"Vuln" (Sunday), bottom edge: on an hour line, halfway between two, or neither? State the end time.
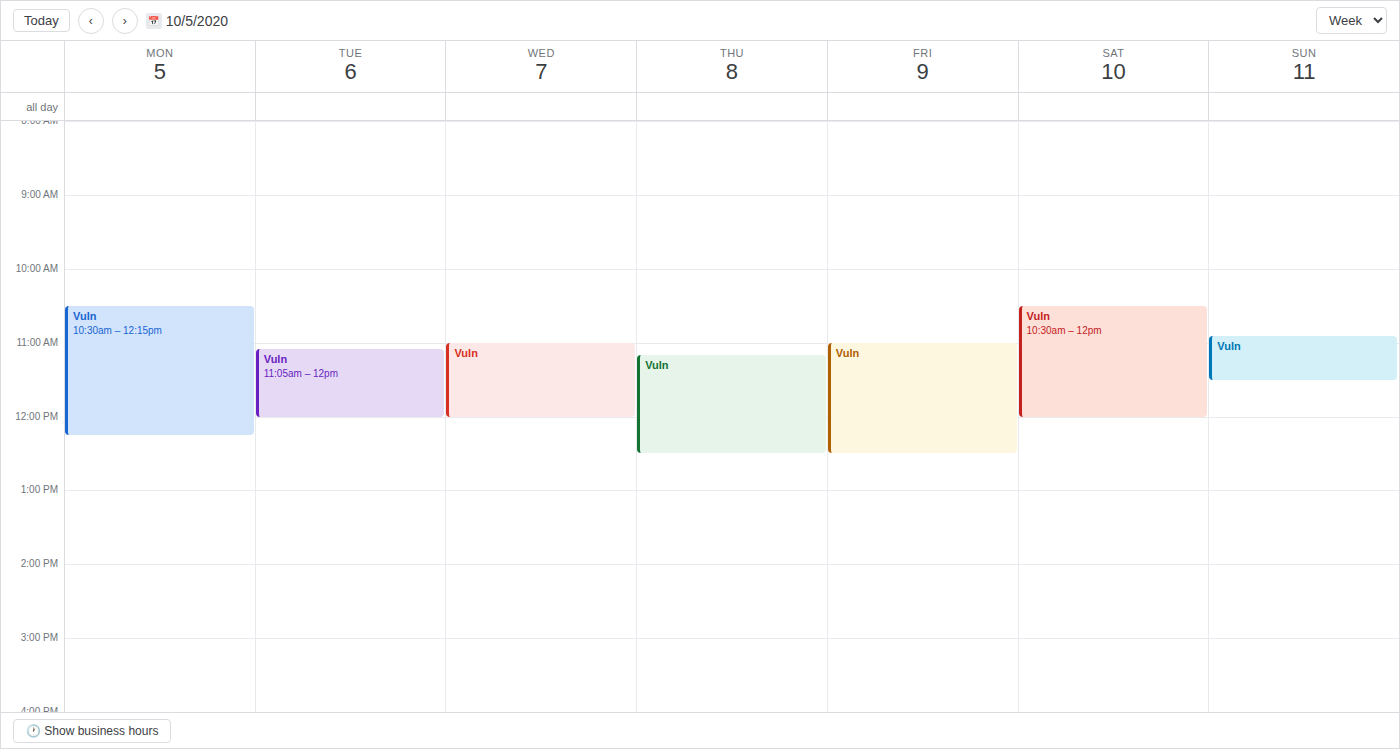
11:30 AM -- halfway between the 11 AM and 12 PM lines.